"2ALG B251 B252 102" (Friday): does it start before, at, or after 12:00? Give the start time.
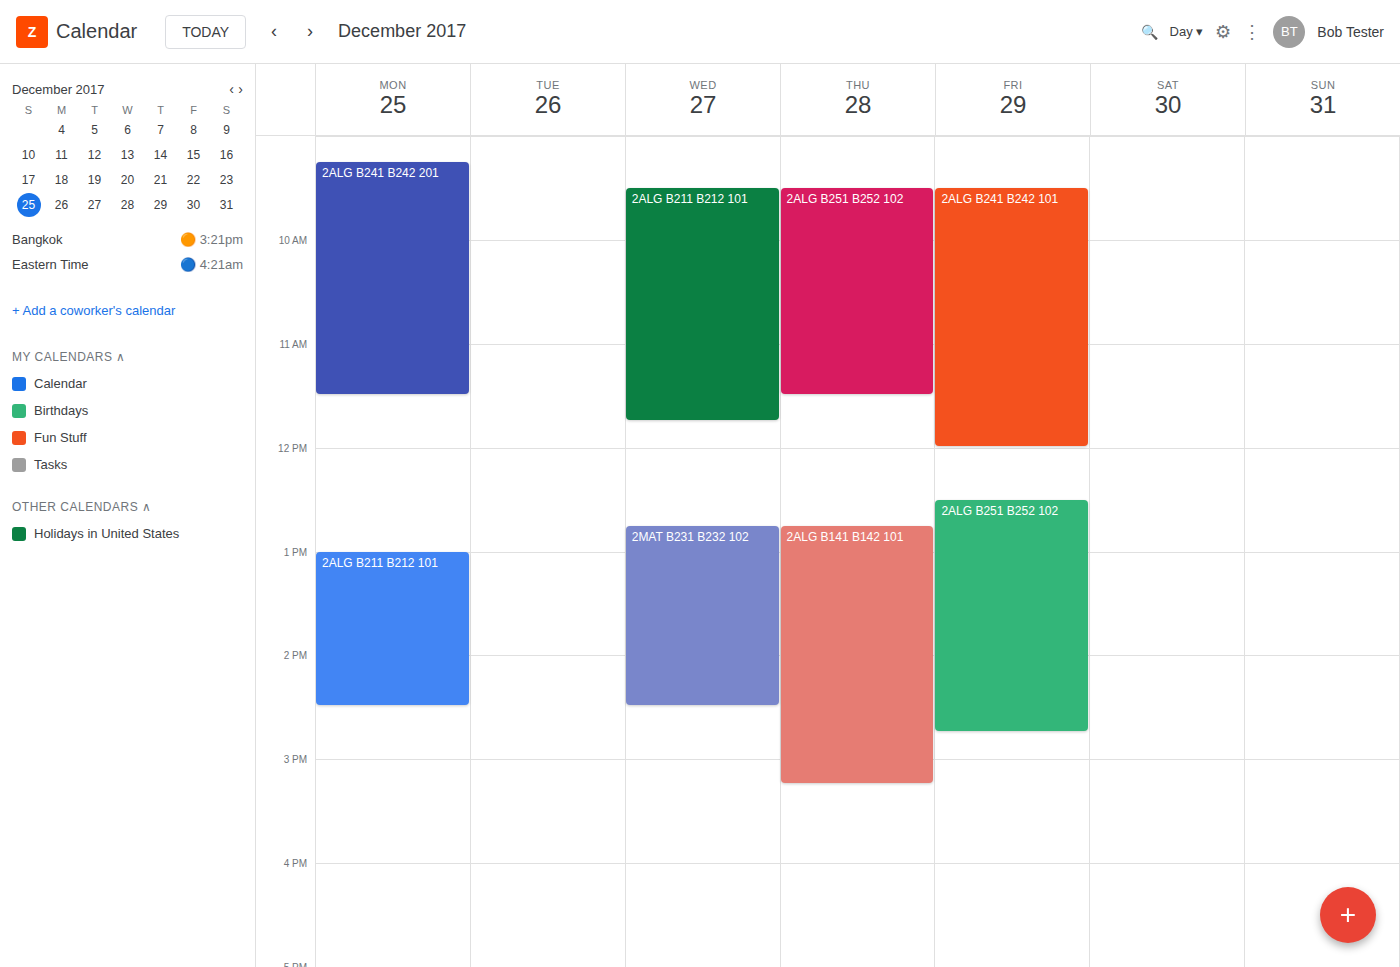
12:30 -- after 12:00, 30 minutes below the 12:00 line.